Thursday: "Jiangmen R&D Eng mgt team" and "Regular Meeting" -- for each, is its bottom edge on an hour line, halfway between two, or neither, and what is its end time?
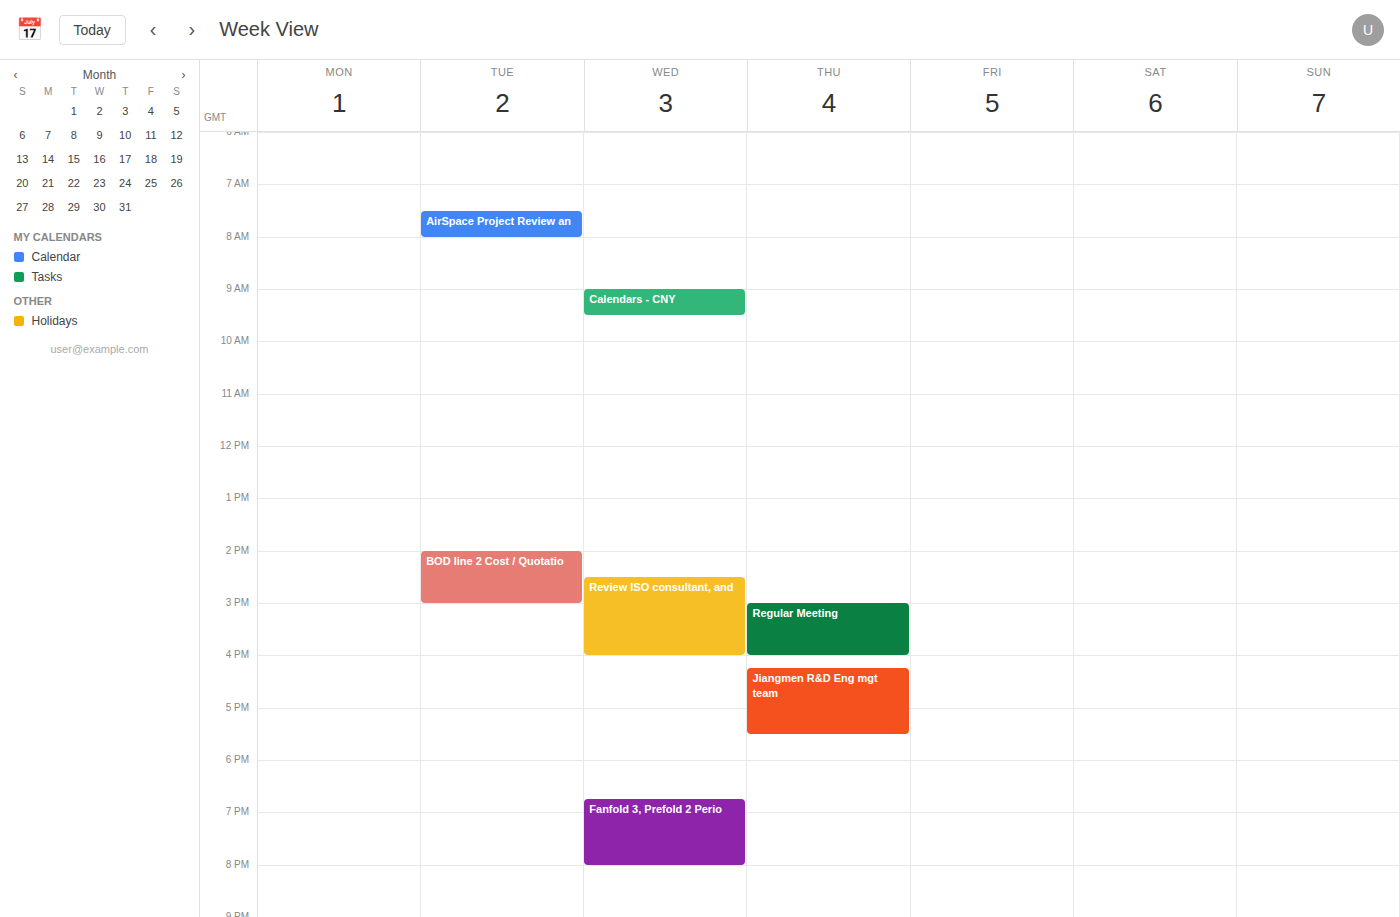
"Jiangmen R&D Eng mgt team": 5:30 PM, halfway between the 5 PM and 6 PM lines. "Regular Meeting": 4:00 PM, exactly on the 4 PM line.